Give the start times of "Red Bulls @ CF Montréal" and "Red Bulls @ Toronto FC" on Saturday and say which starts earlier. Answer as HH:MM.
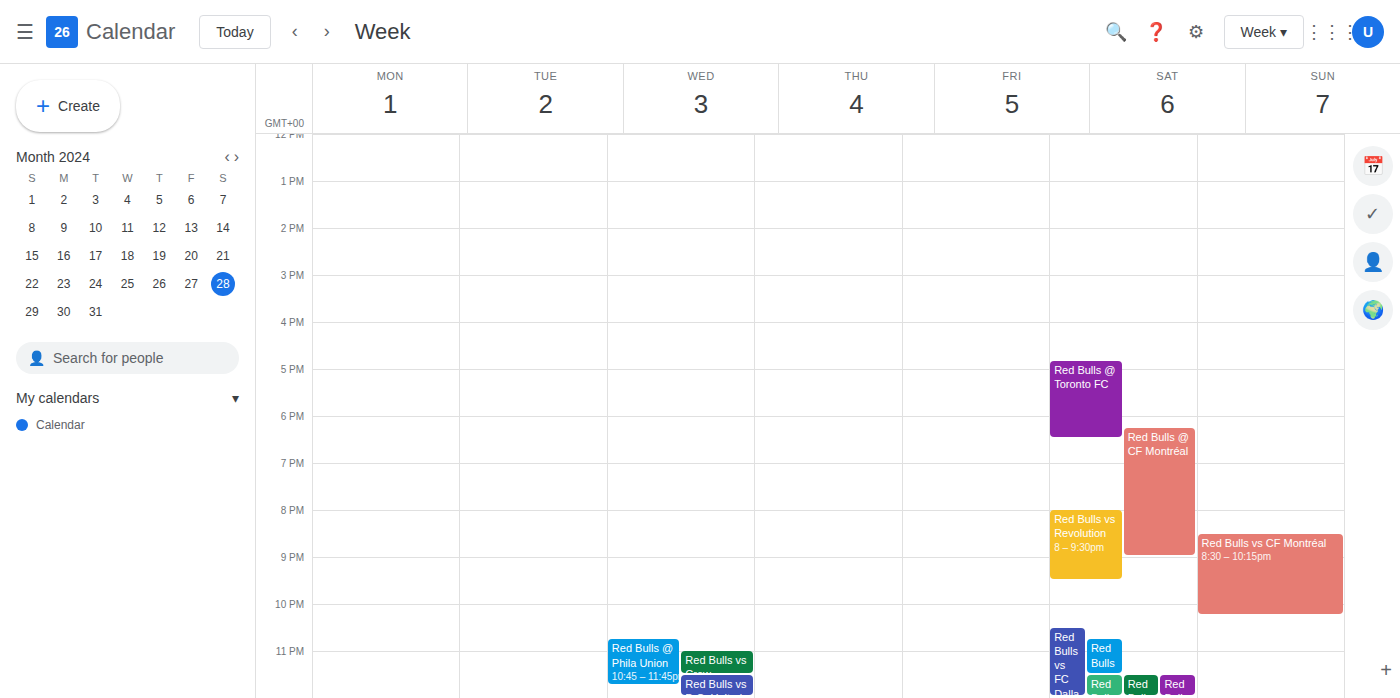
"Red Bulls @ Toronto FC" 16:50; "Red Bulls @ CF Montréal" 18:15.